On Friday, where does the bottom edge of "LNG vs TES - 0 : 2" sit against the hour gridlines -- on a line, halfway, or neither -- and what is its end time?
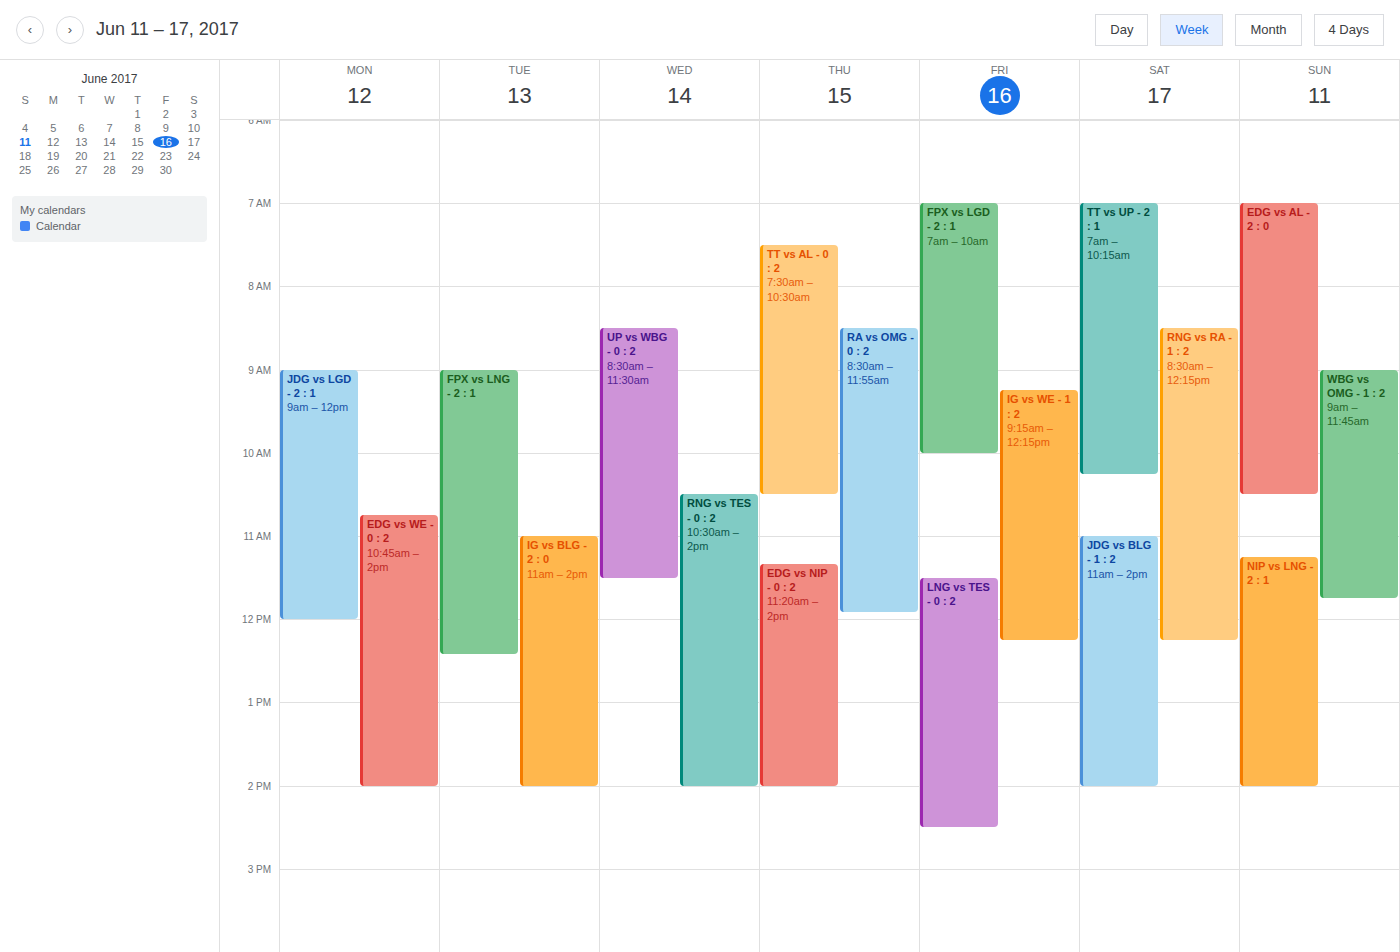
2:30 PM -- halfway between the 2 PM and 3 PM lines.